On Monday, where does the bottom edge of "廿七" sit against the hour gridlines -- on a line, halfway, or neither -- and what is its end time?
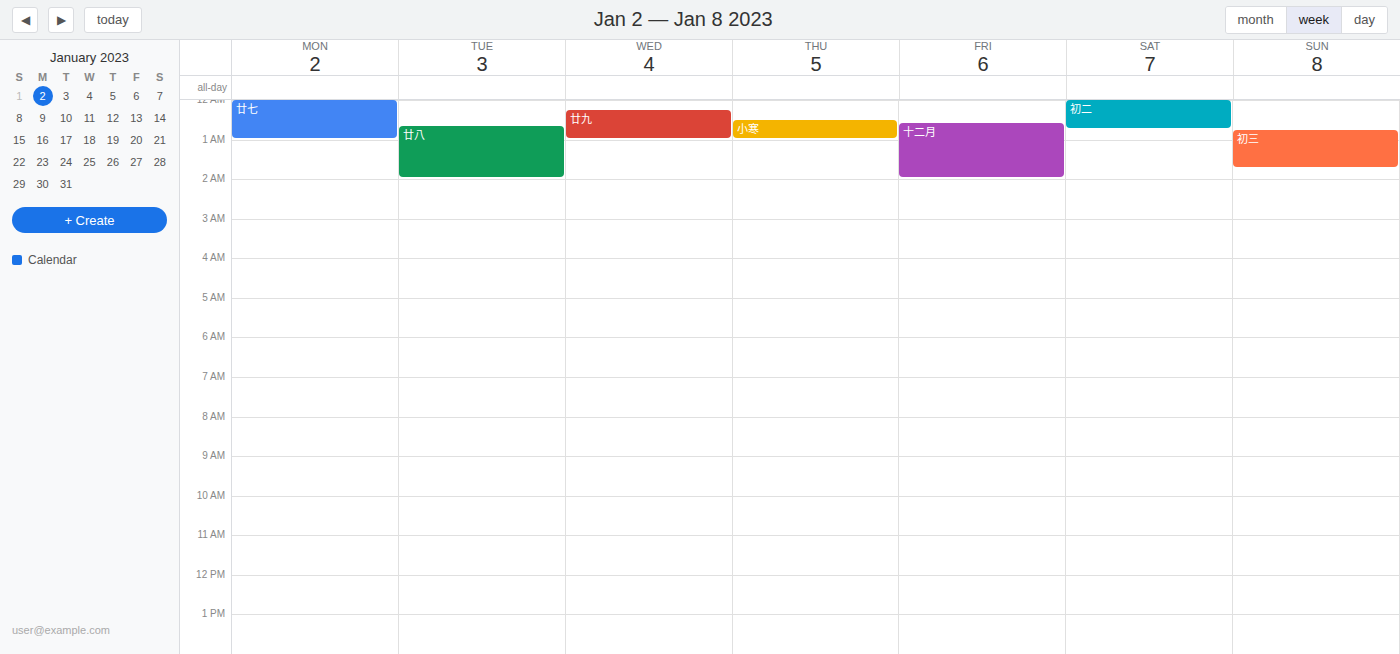
1:00 AM -- exactly on the 1 AM line.